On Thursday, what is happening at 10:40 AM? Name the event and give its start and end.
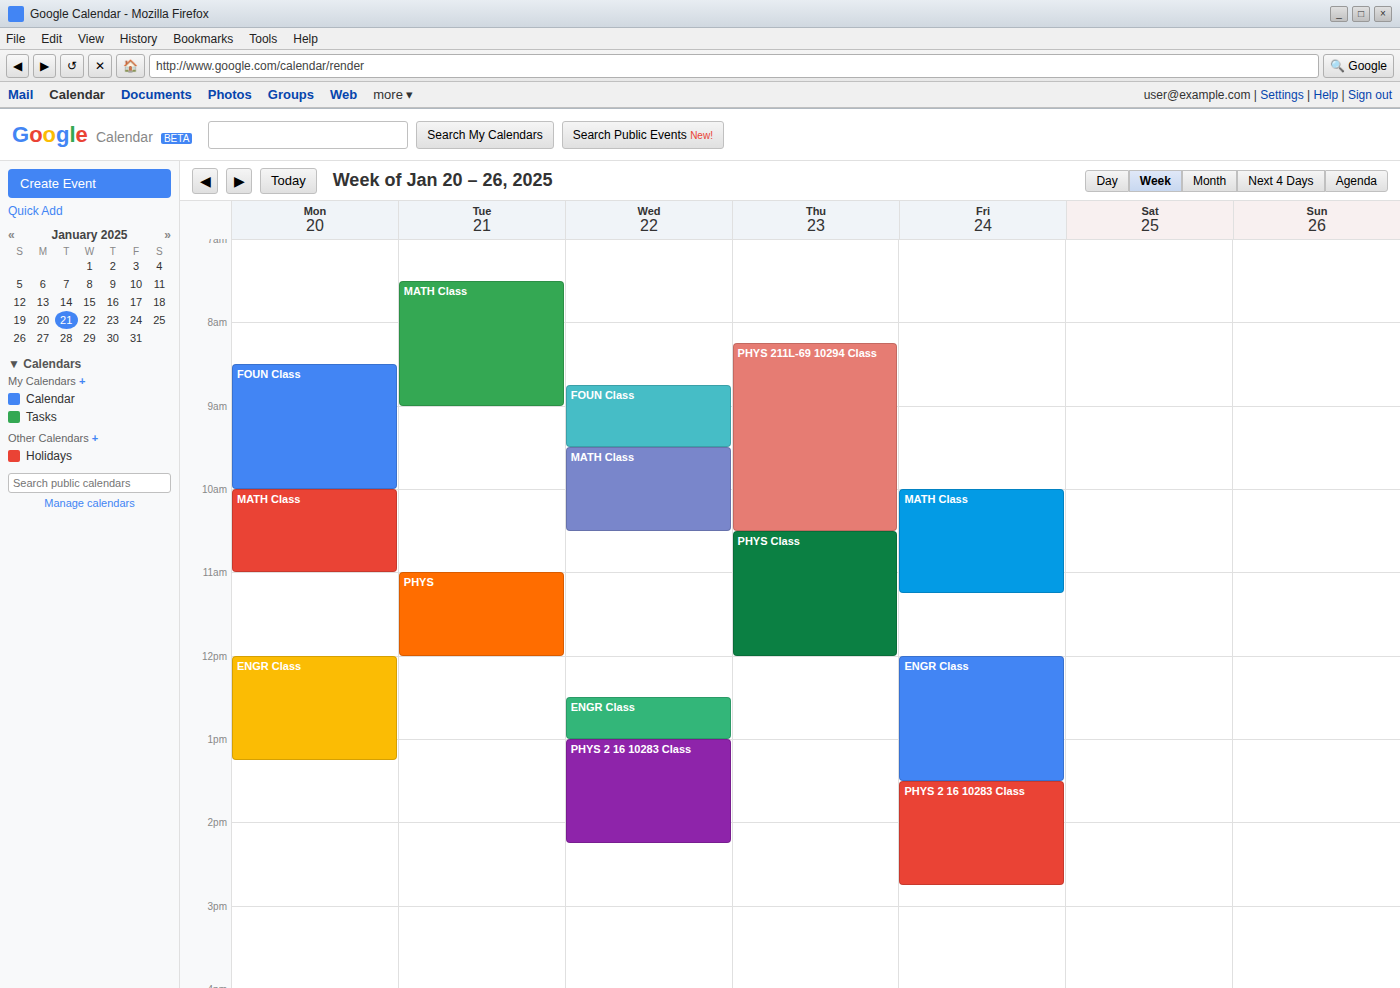
"PHYS Class", 10:30 AM to 12:00 PM